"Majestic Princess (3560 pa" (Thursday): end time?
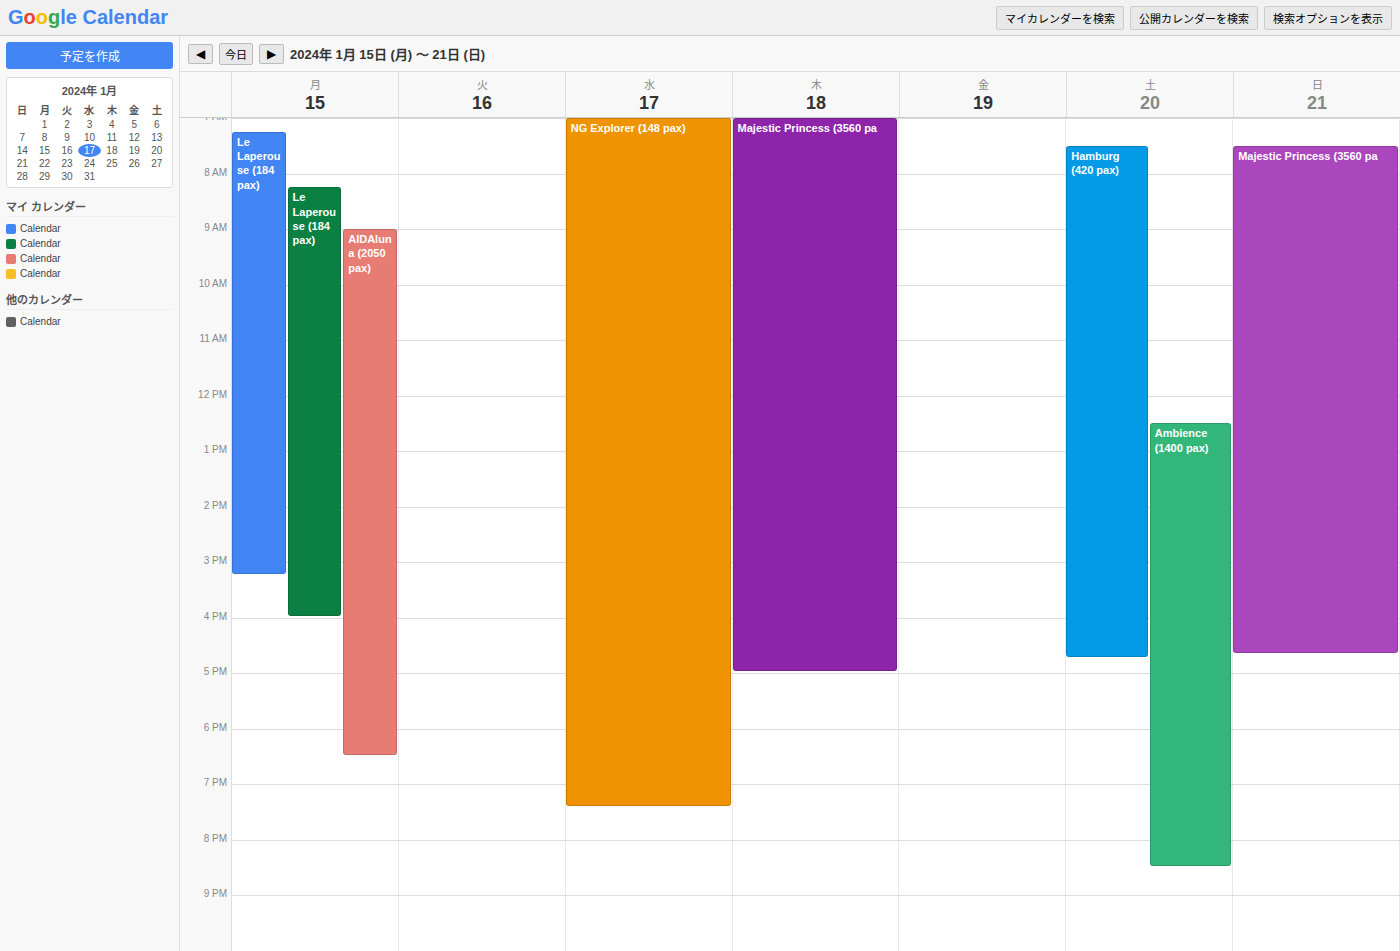
5:00 PM